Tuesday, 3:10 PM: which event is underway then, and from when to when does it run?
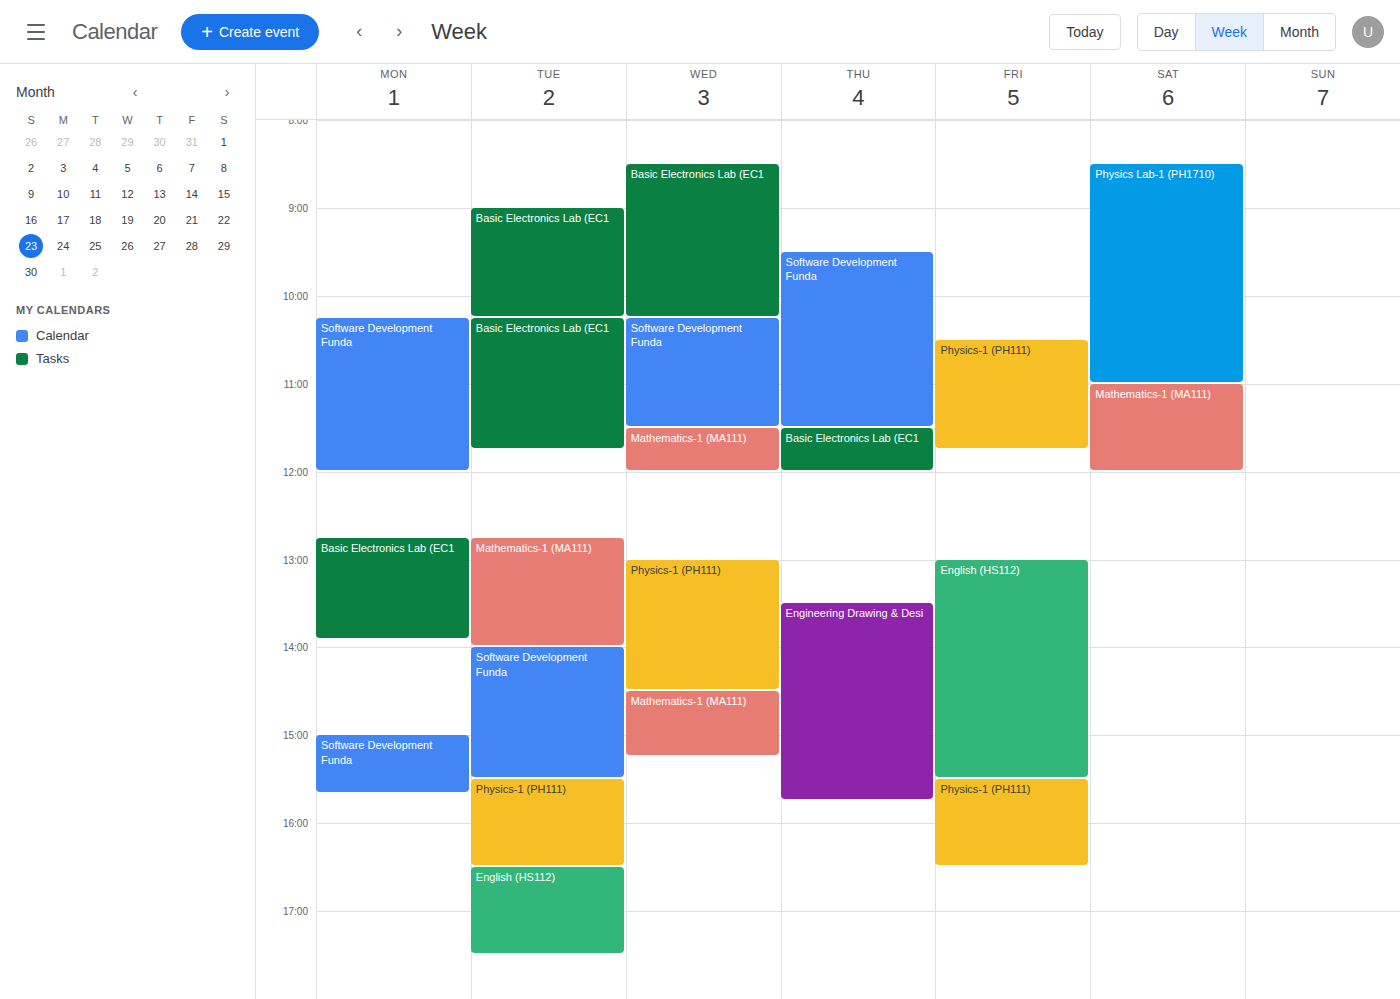
"Software Development Funda", 2:00 PM to 3:30 PM